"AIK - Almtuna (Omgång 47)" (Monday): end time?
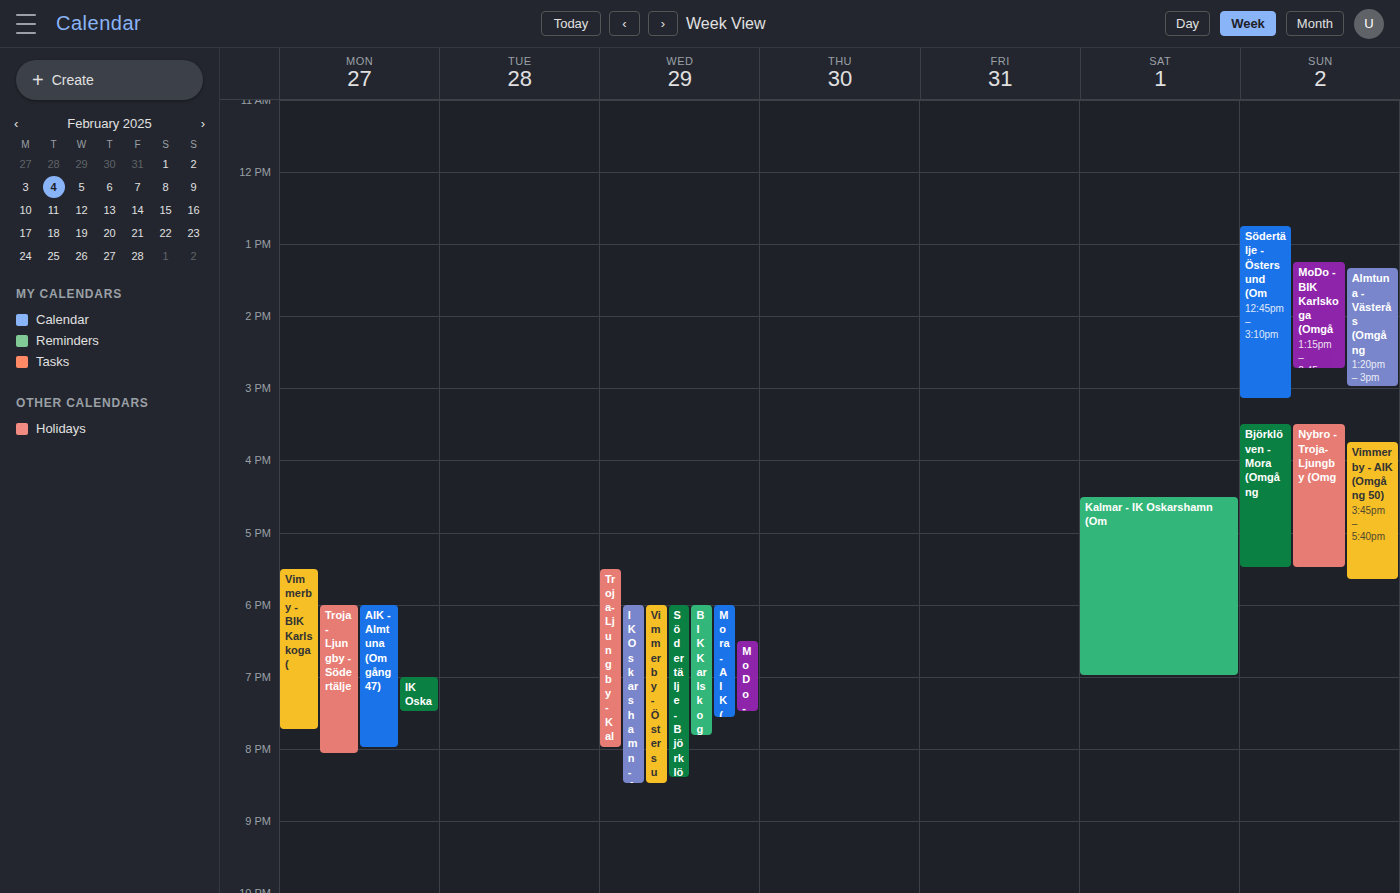
8:00 PM